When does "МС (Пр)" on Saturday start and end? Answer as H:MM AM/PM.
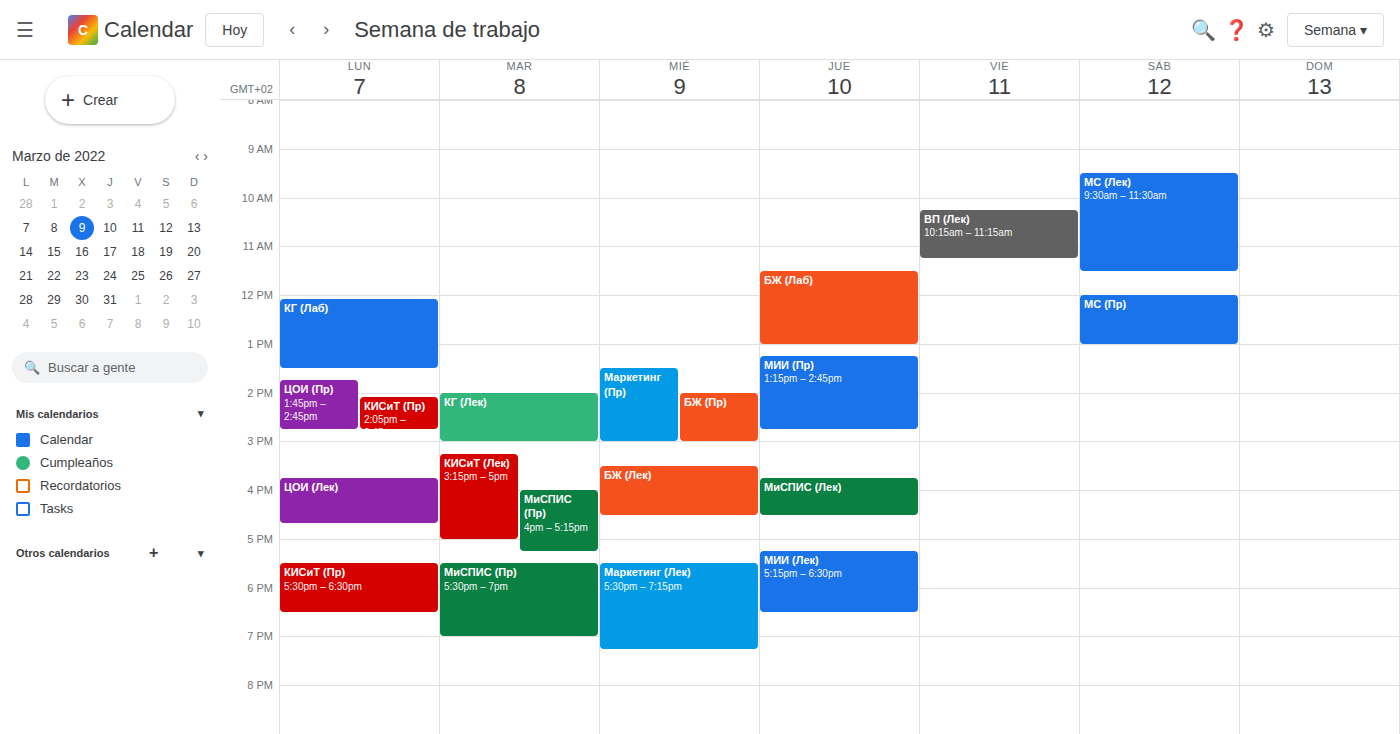
12:00 PM to 1:00 PM